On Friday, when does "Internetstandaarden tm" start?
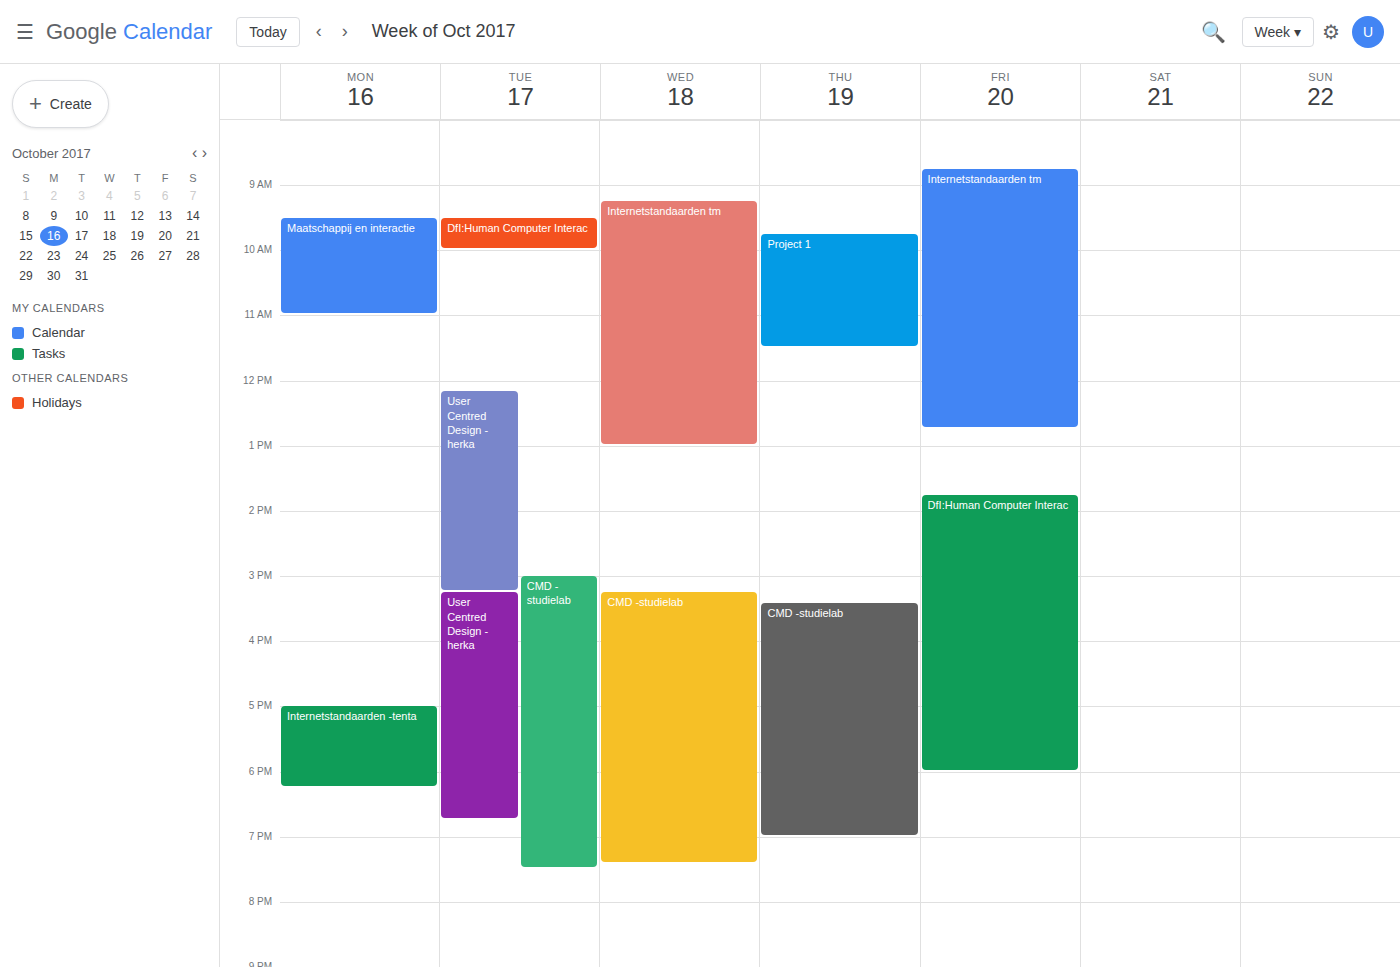
8:45 AM